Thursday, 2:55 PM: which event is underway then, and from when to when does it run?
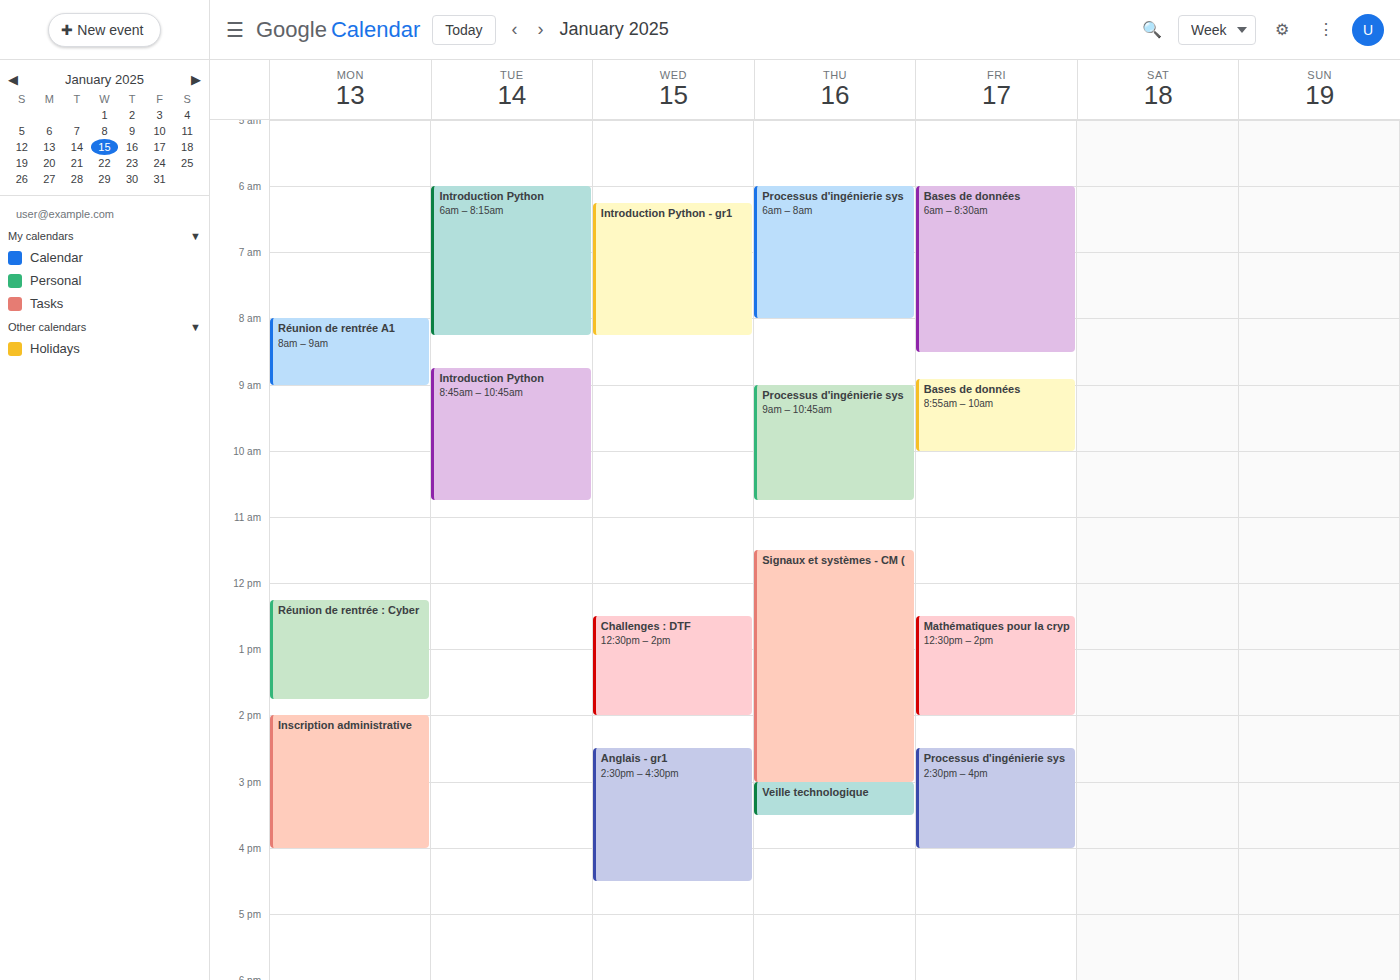
"Signaux et systèmes - CM (", 11:30 AM to 3:00 PM